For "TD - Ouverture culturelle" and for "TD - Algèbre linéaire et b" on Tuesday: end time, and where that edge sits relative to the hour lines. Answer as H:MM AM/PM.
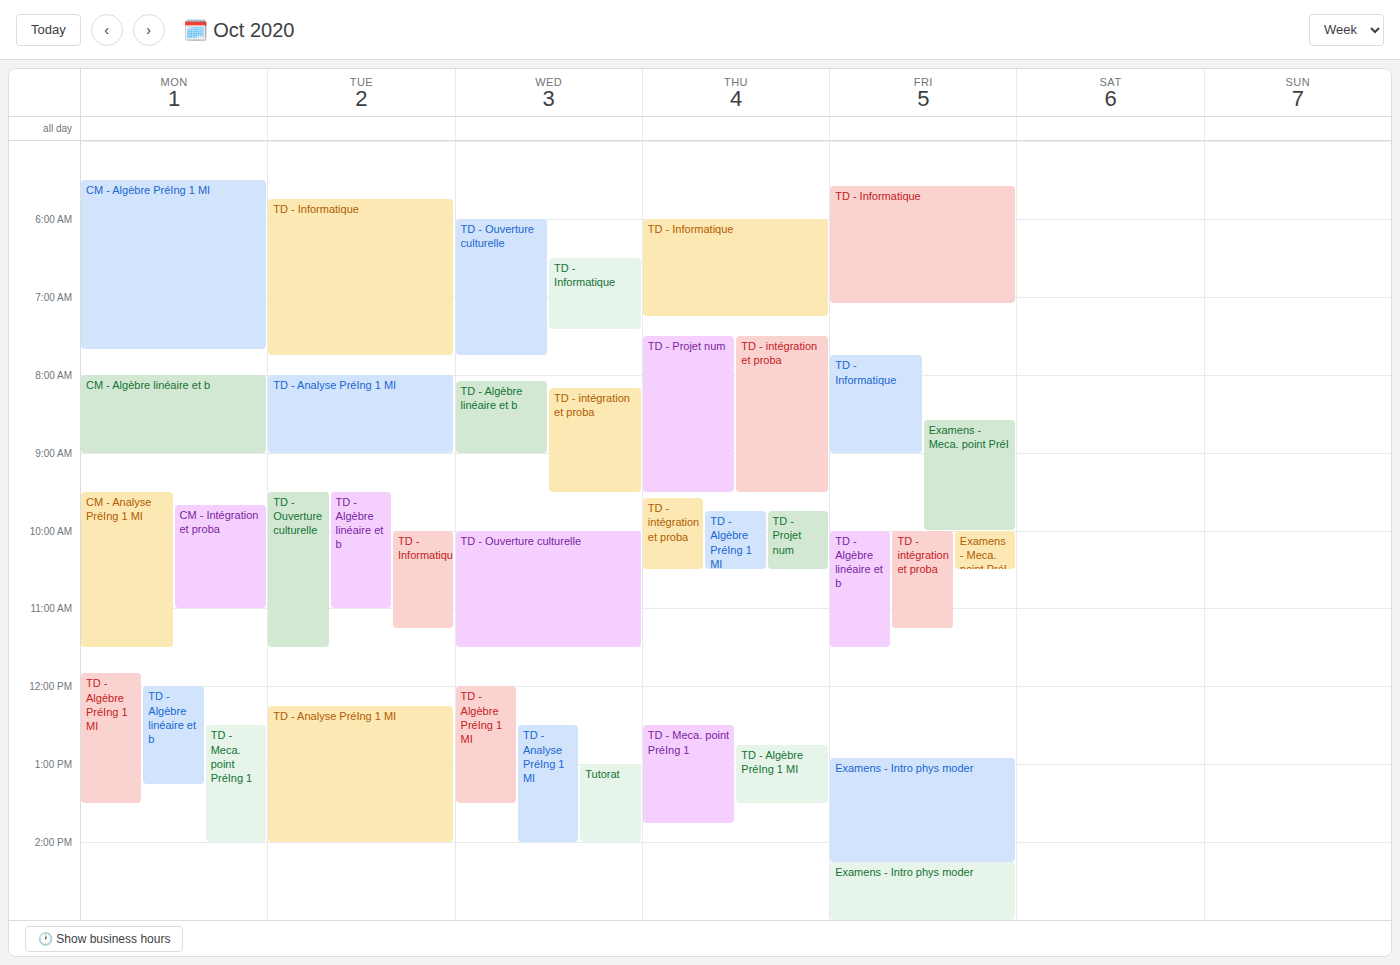
"TD - Ouverture culturelle": 11:30 AM, halfway between the 11 AM and 12 PM lines. "TD - Algèbre linéaire et b": 11:00 AM, exactly on the 11 AM line.